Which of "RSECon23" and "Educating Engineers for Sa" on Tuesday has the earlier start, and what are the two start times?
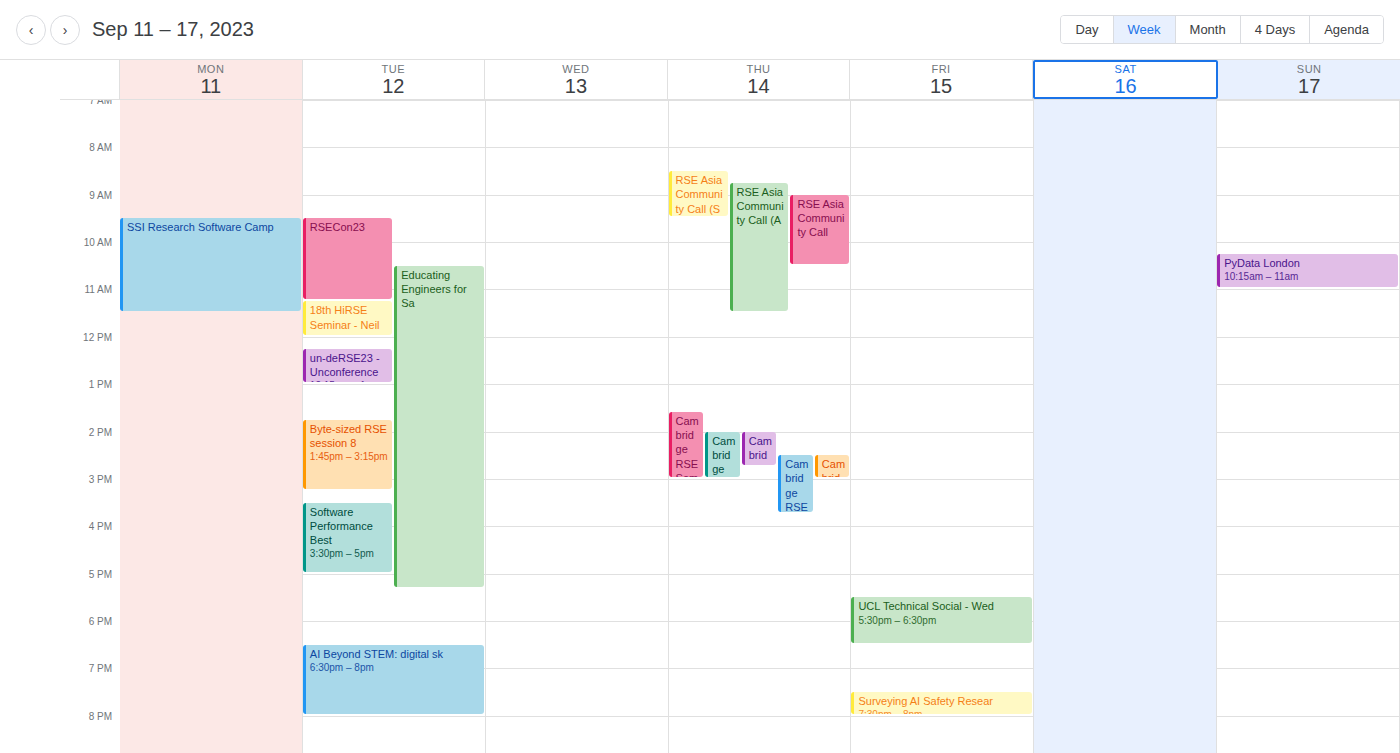
"RSECon23" 9:30 AM; "Educating Engineers for Sa" 10:30 AM.